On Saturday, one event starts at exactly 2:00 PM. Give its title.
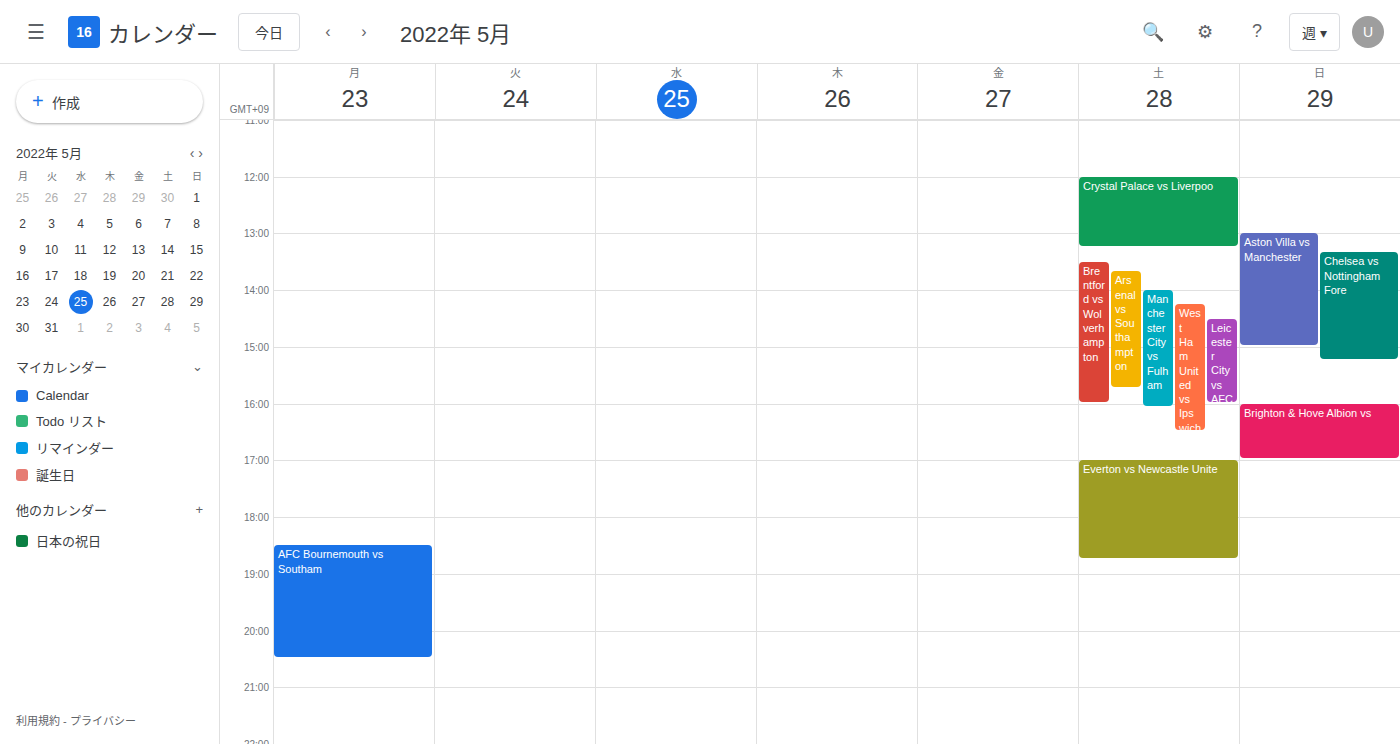
"Manchester City vs Fulham"